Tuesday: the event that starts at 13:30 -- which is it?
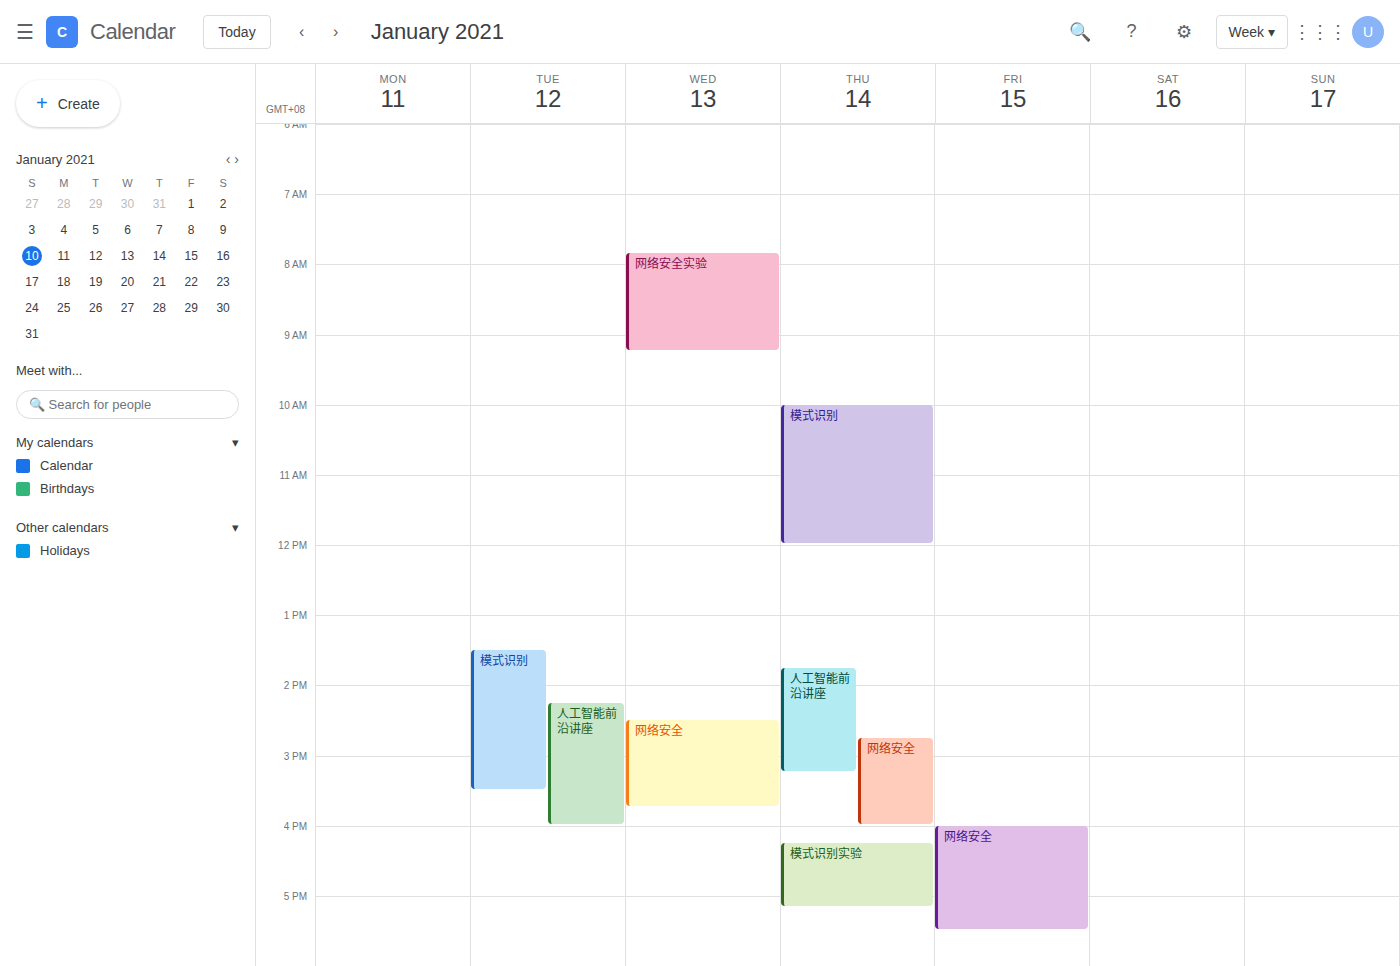
"模式识别"